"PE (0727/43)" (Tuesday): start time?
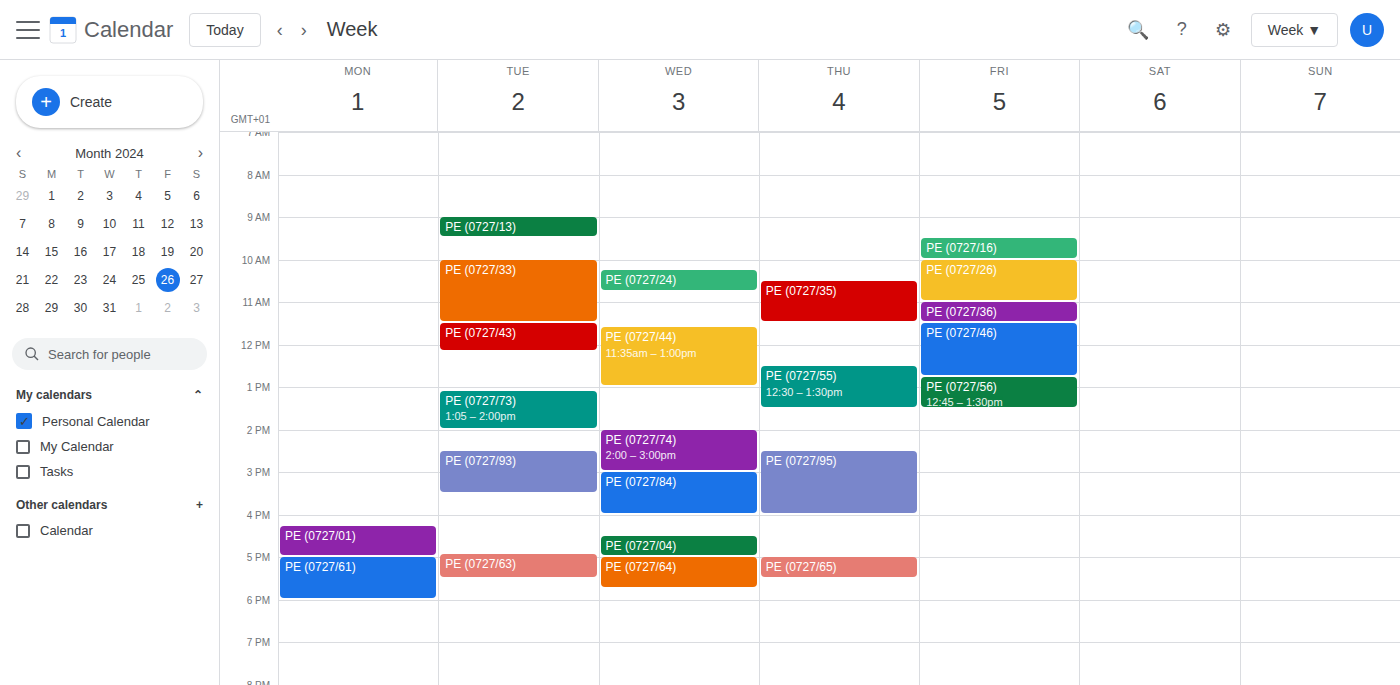
11:30 AM